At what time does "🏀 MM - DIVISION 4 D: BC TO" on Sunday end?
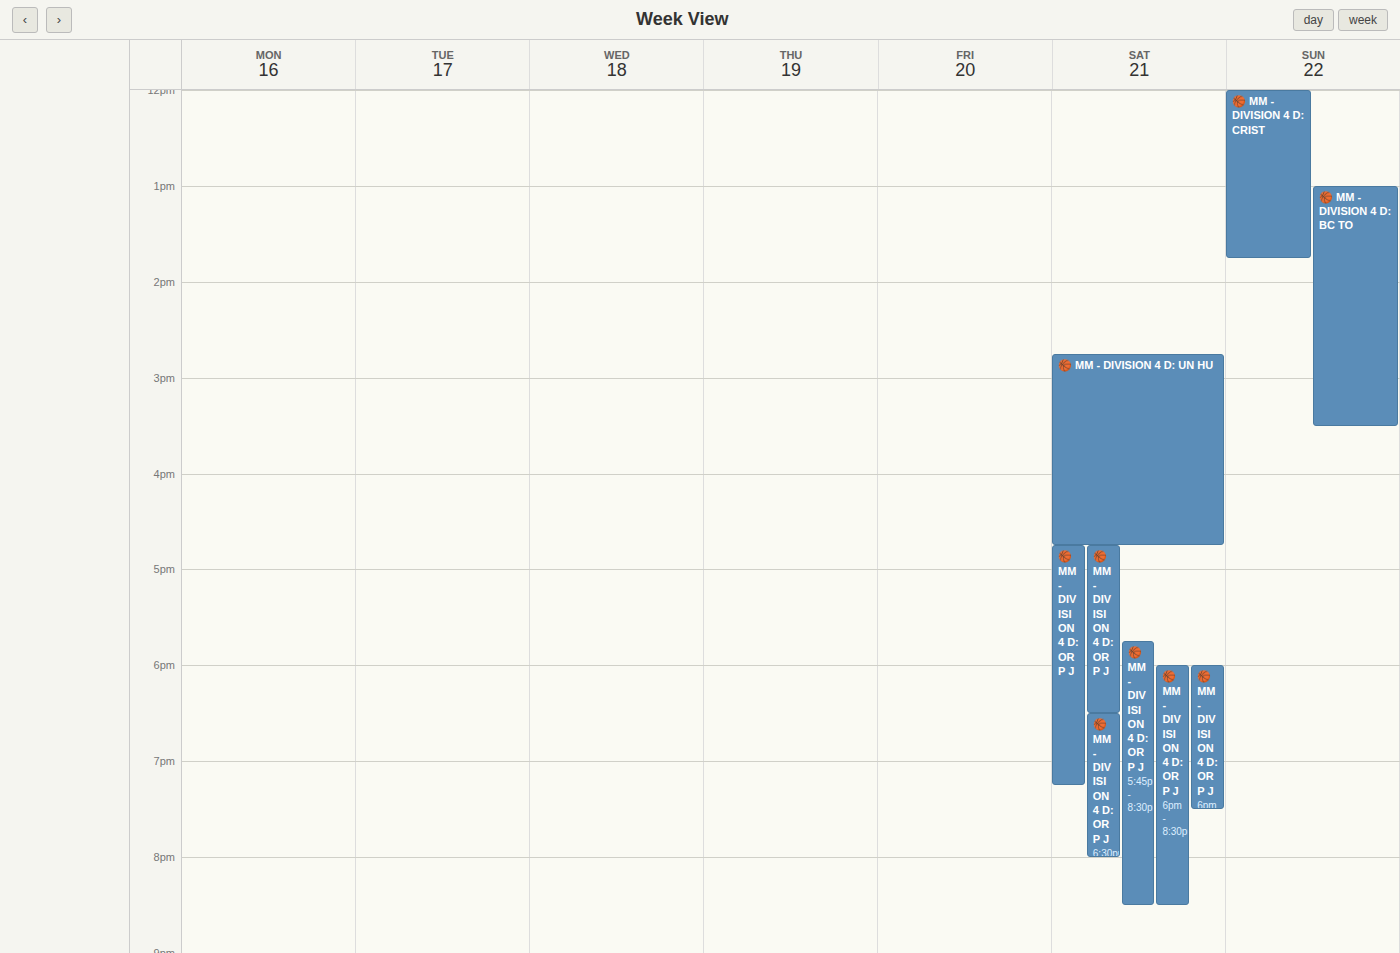
3:30 PM